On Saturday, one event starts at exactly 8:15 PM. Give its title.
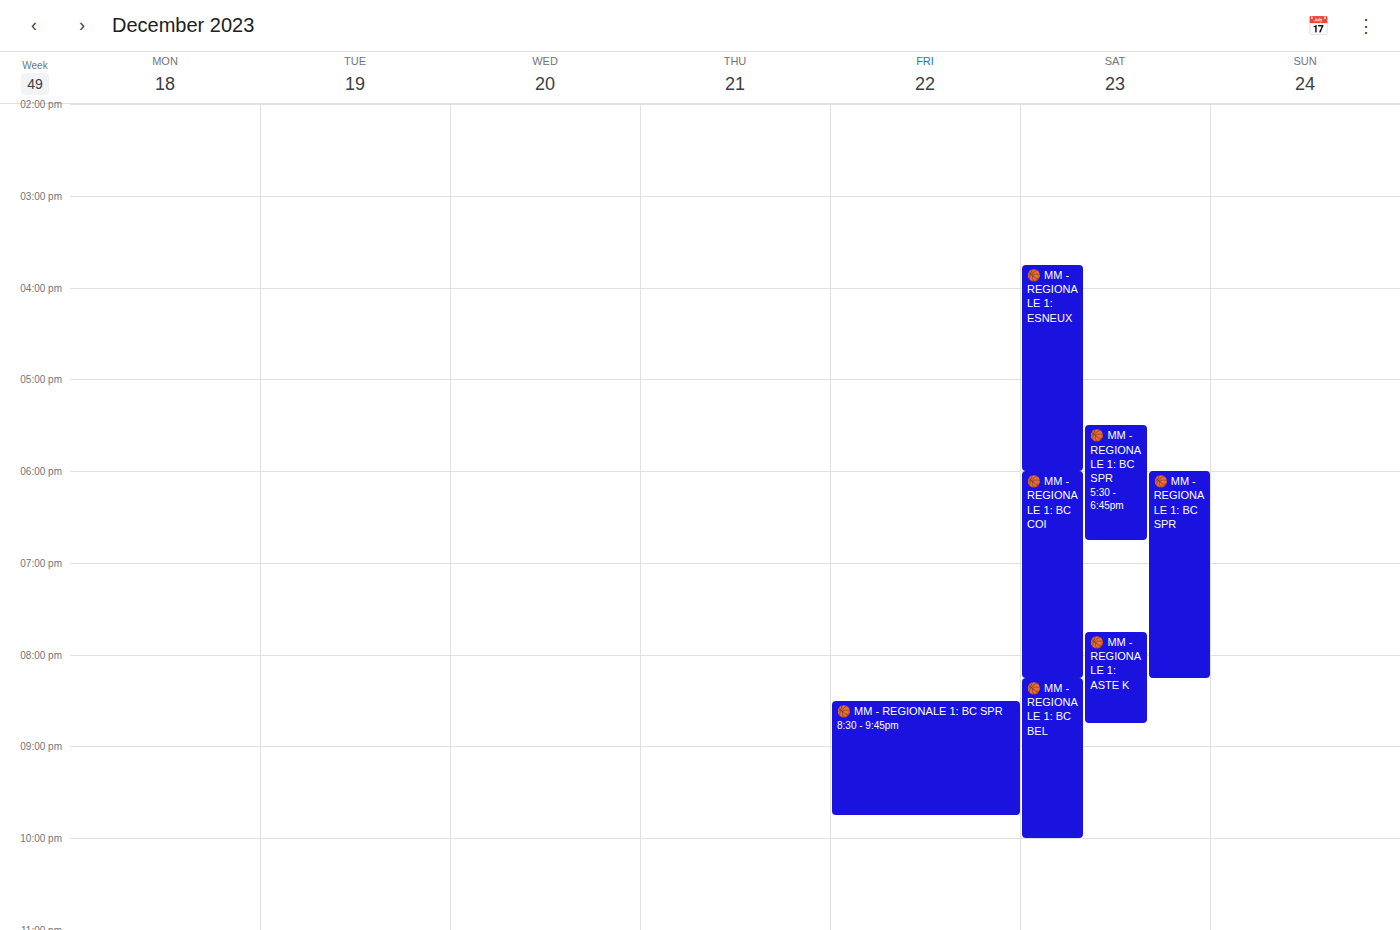
"🏀 MM - REGIONALE 1: BC BEL"